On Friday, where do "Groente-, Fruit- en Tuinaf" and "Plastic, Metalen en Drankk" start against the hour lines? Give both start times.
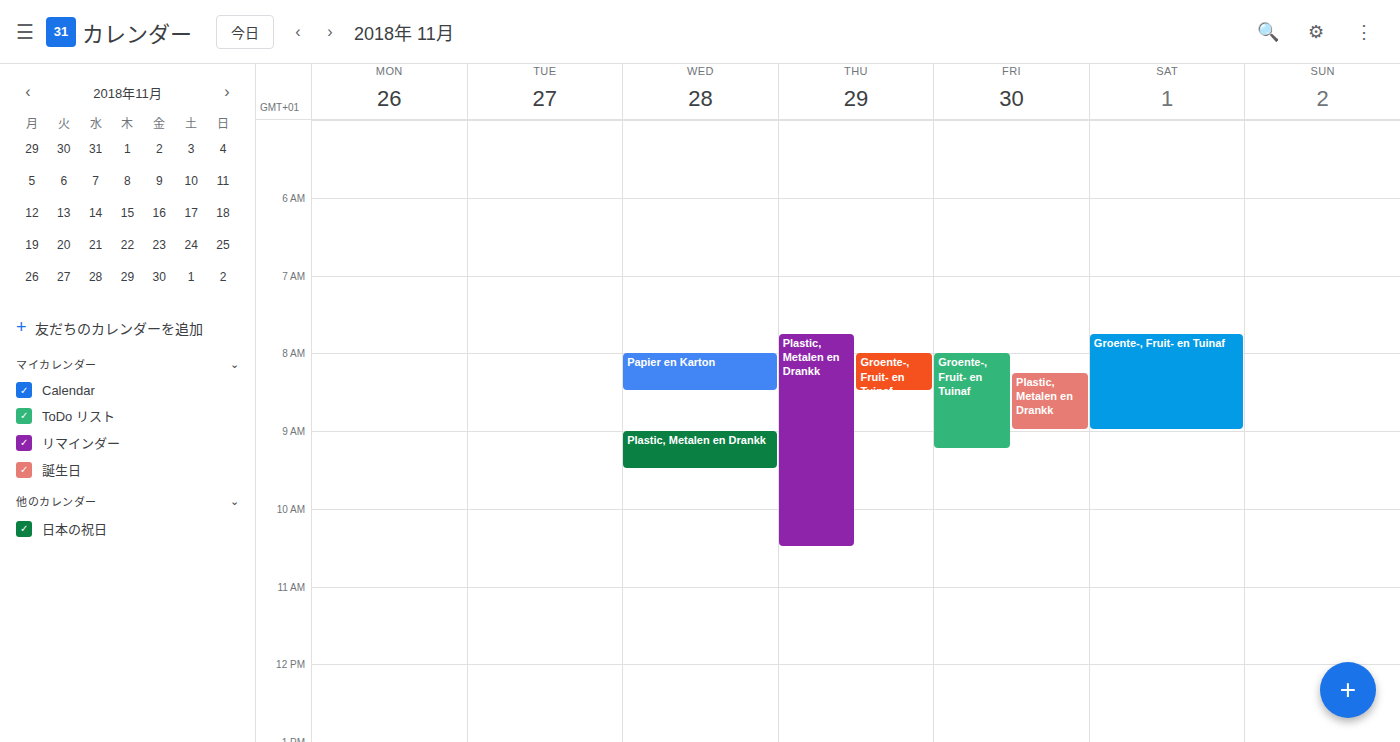
"Groente-, Fruit- en Tuinaf": 8:00 AM, exactly on the 8 AM line. "Plastic, Metalen en Drankk": 8:15 AM, neither: a quarter of the way from the 8 AM line to the 9 AM line.